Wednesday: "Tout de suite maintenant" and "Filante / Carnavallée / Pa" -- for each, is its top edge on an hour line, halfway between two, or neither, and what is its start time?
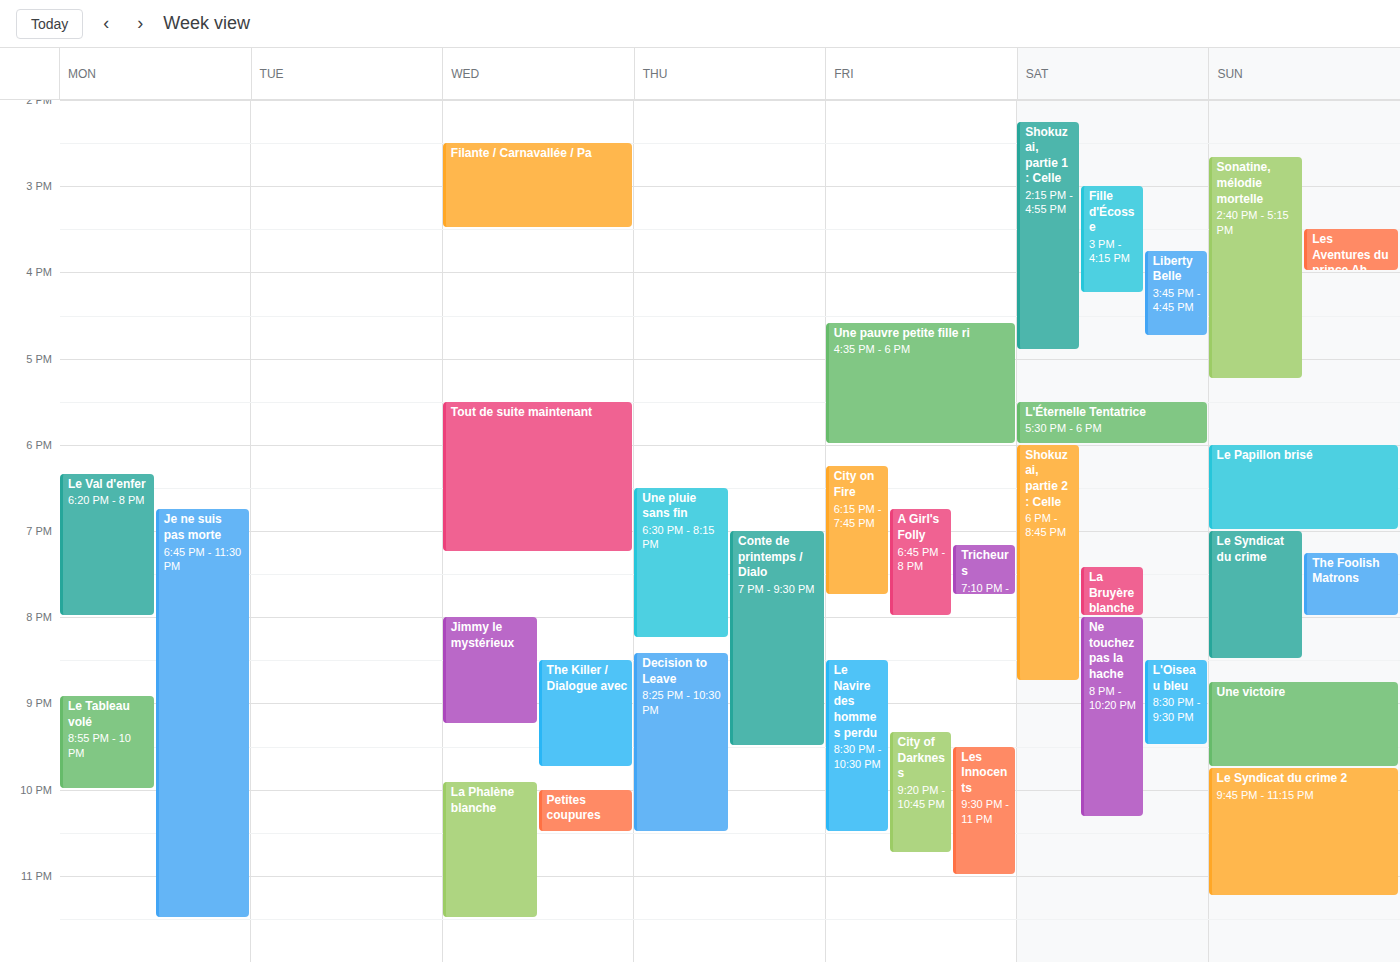
"Tout de suite maintenant": 5:30 PM, halfway between the 5 PM and 6 PM lines. "Filante / Carnavallée / Pa": 2:30 PM, halfway between the 2 PM and 3 PM lines.